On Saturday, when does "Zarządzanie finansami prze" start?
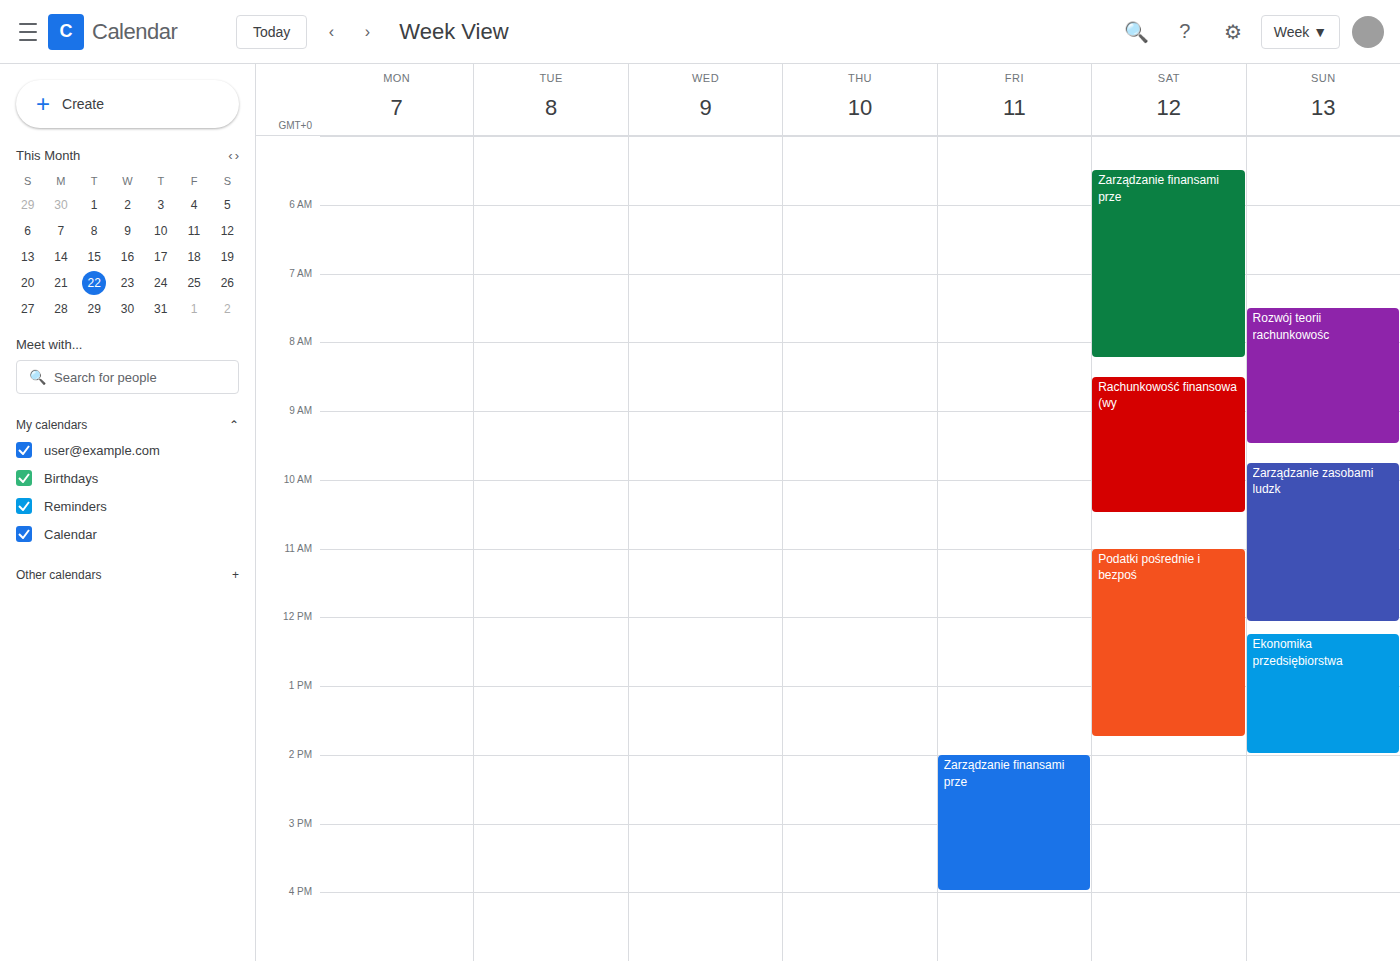
5:30 AM